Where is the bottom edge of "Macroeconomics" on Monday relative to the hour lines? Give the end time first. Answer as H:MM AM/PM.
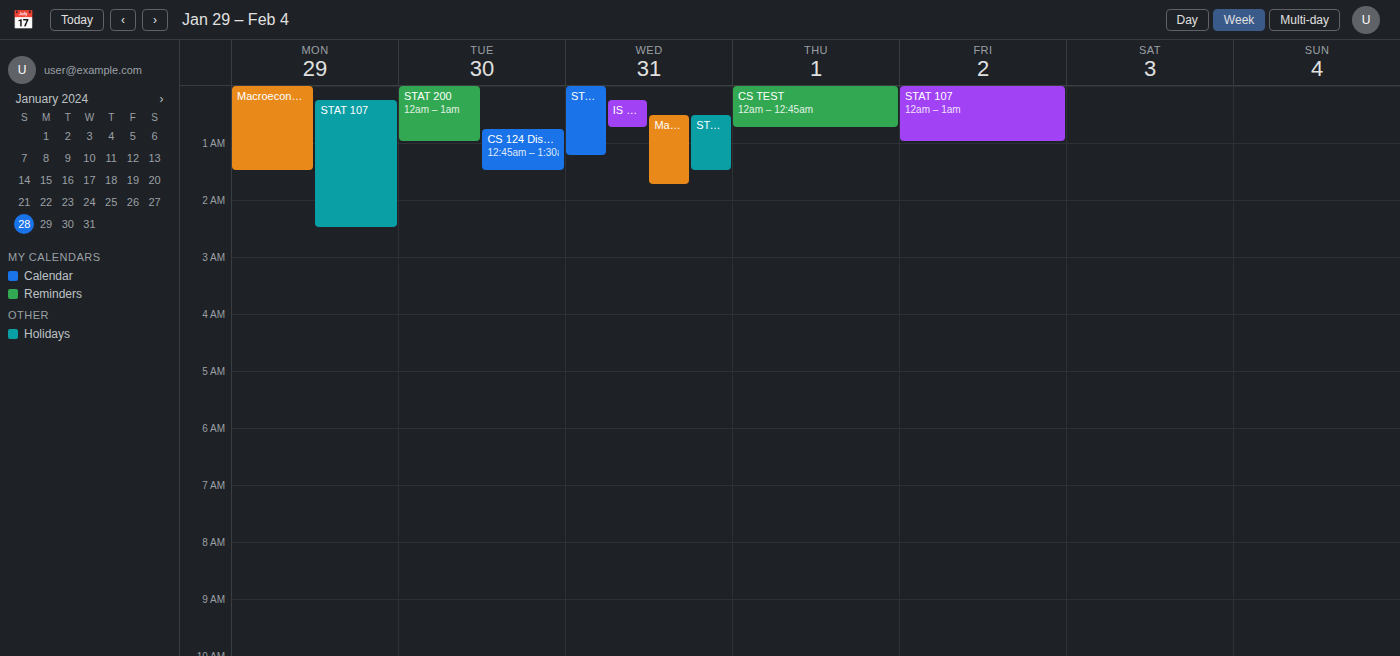
1:30 AM -- halfway between the 1 AM and 2 AM lines.